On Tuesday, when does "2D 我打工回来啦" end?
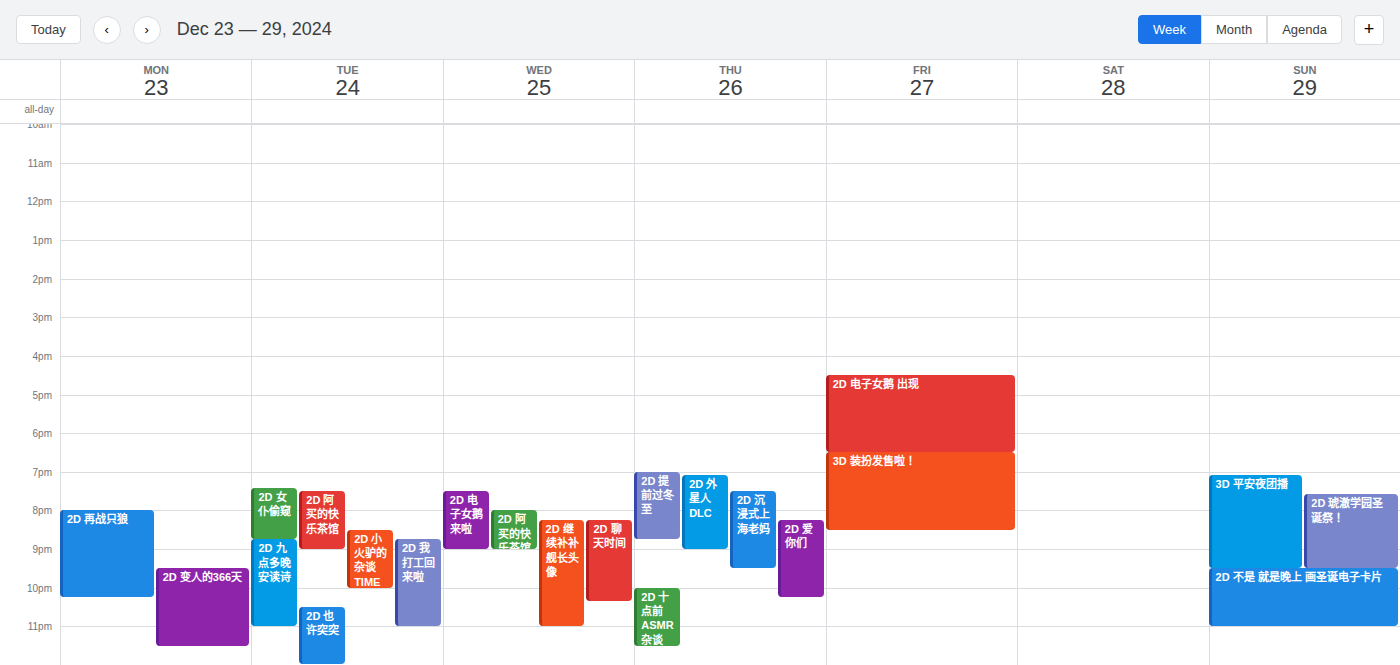
11:00 PM